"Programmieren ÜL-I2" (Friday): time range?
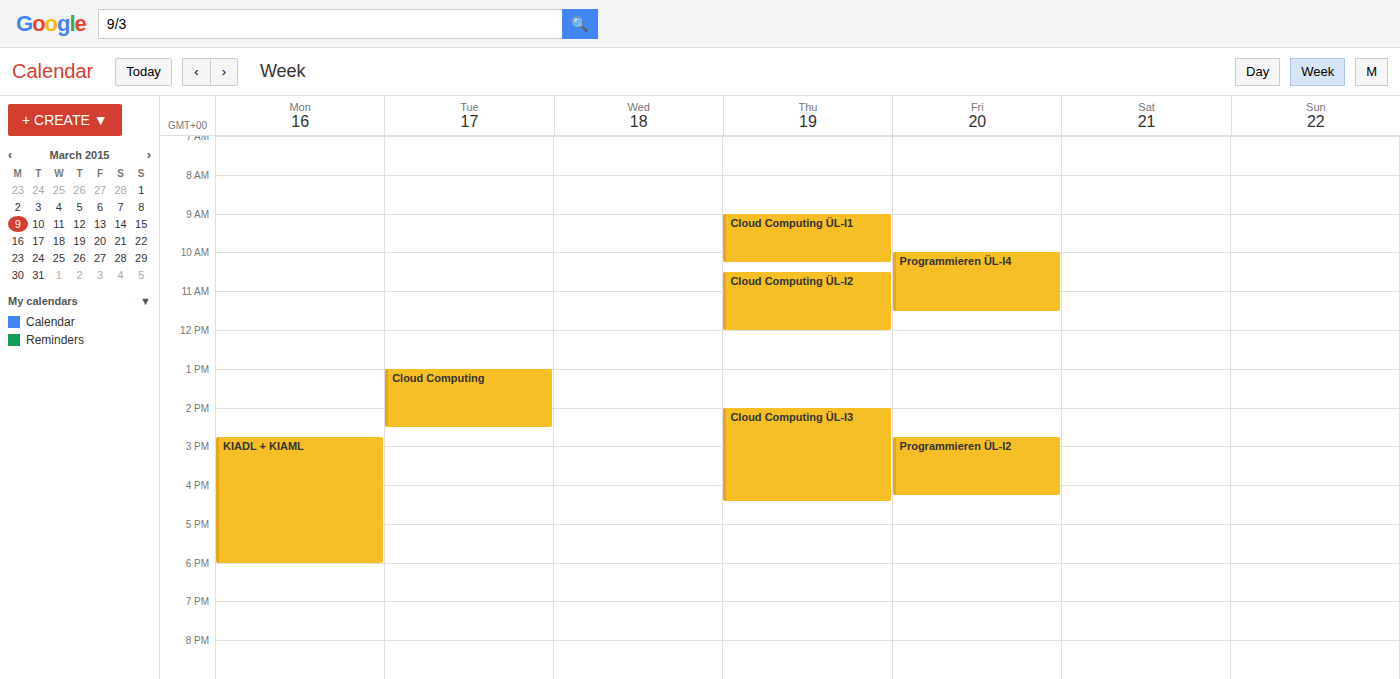
2:45 PM to 4:15 PM